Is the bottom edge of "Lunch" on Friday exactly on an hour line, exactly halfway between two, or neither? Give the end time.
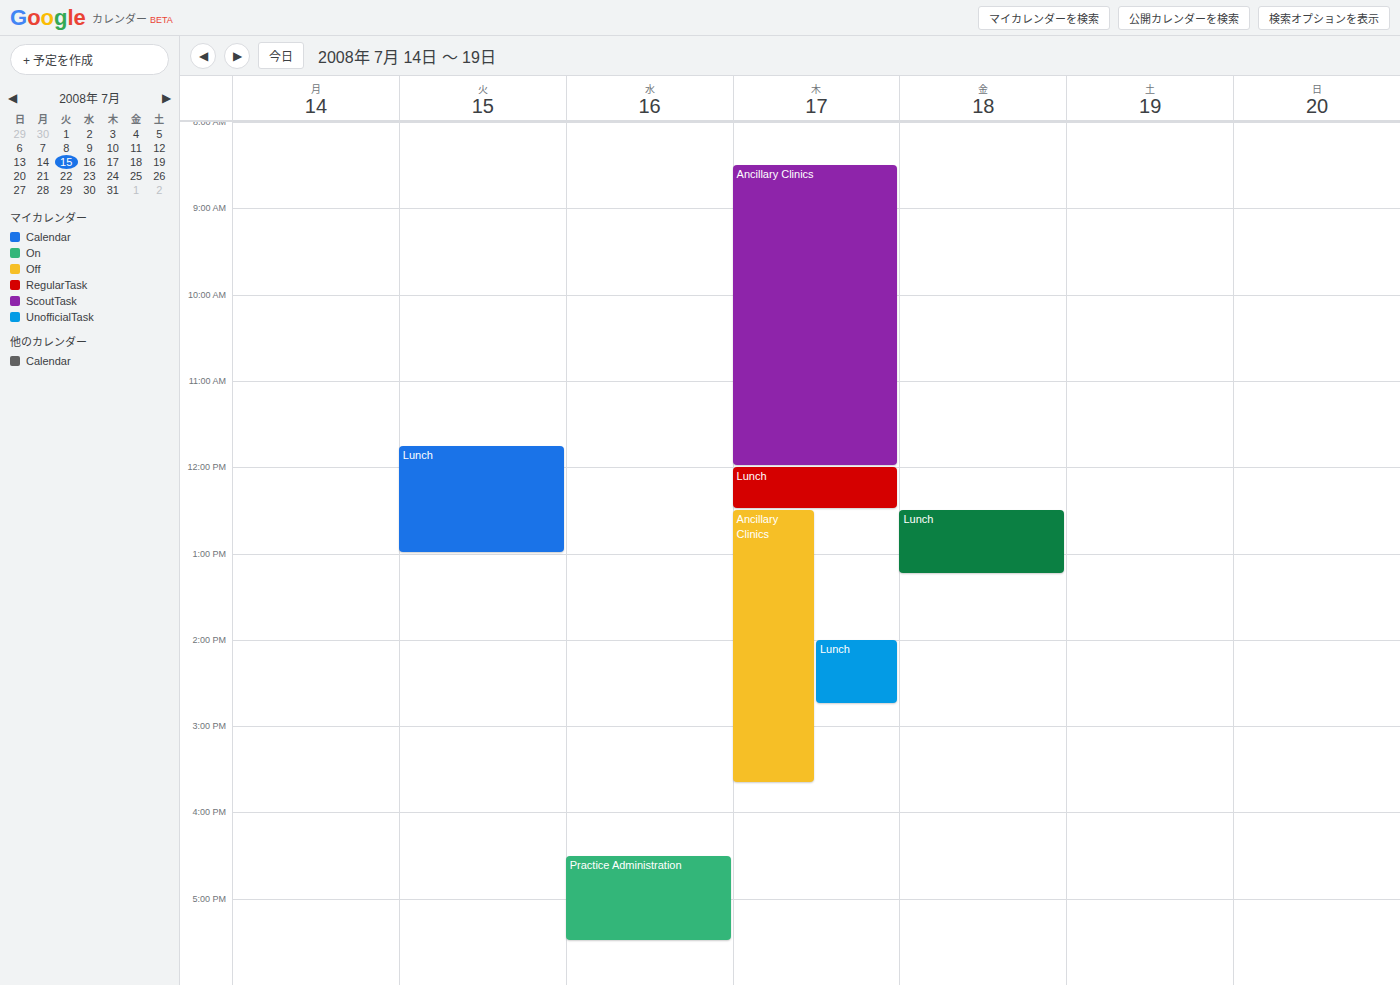
1:15 PM -- neither: a quarter of the way from the 1 PM line to the 2 PM line.